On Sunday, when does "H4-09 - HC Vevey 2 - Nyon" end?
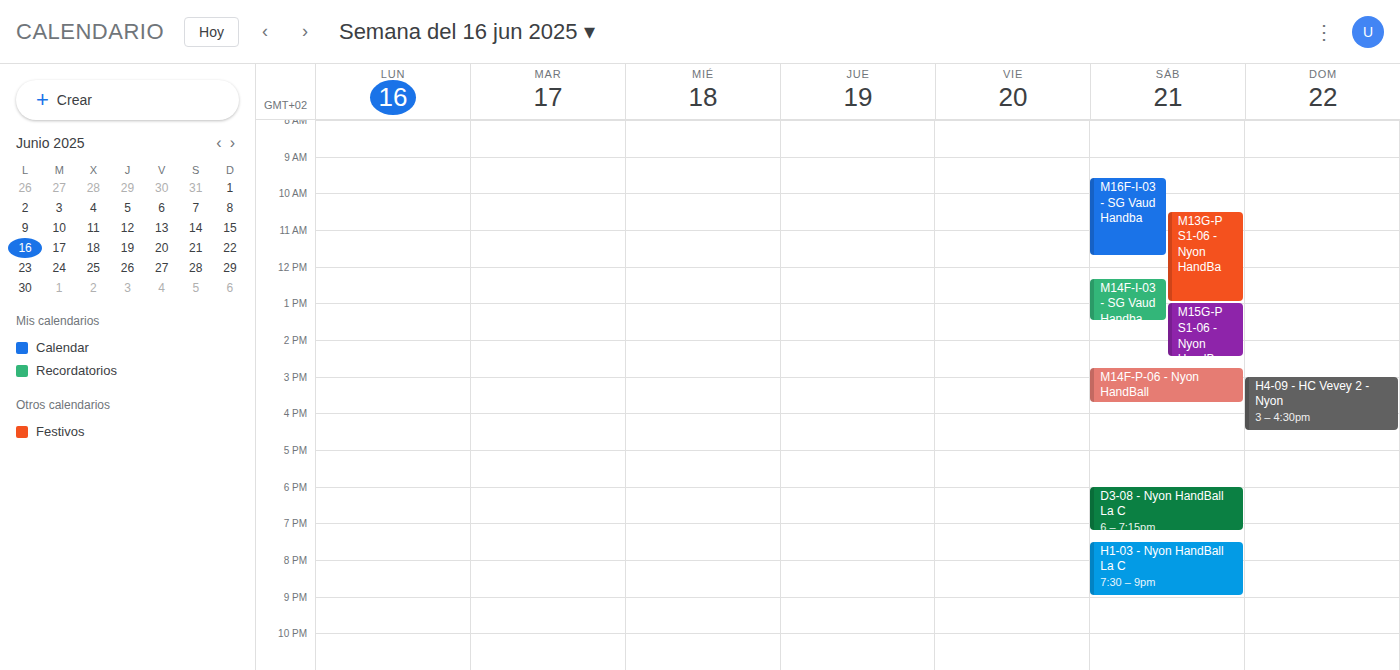
16:30